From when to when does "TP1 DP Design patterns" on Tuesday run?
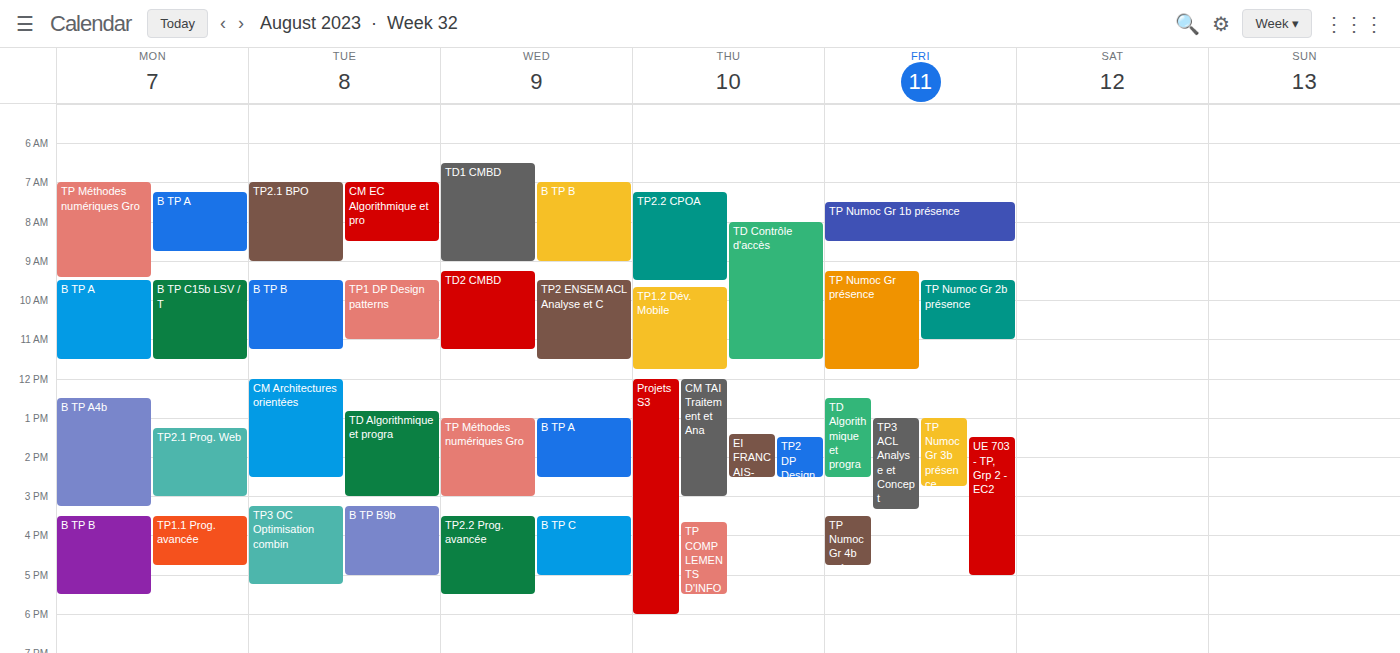
09:30 to 11:00